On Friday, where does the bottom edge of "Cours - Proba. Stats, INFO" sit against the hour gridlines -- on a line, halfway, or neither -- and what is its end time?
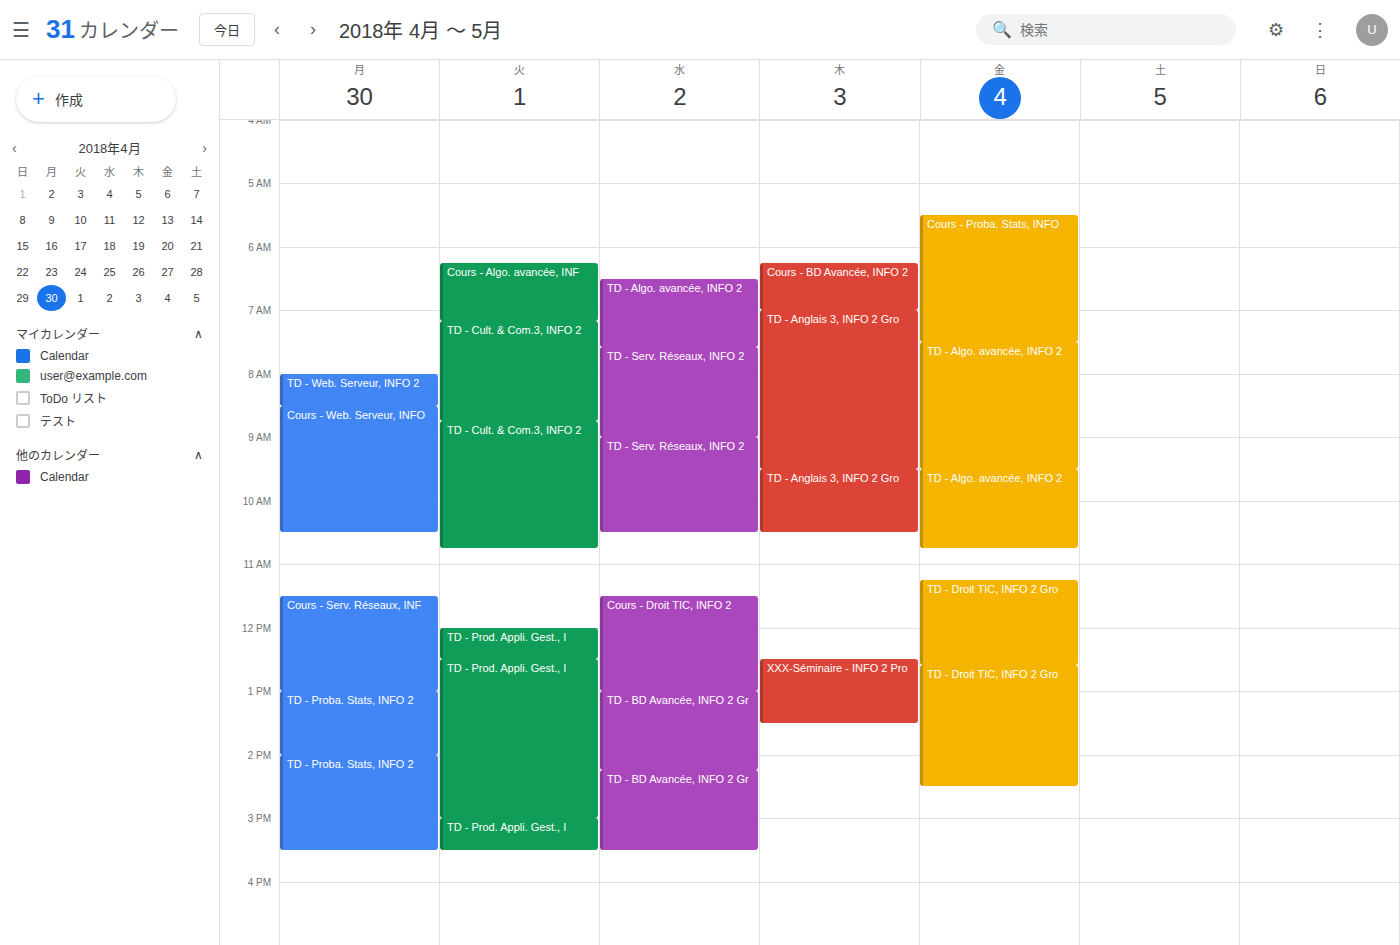
7:30 AM -- halfway between the 7 AM and 8 AM lines.